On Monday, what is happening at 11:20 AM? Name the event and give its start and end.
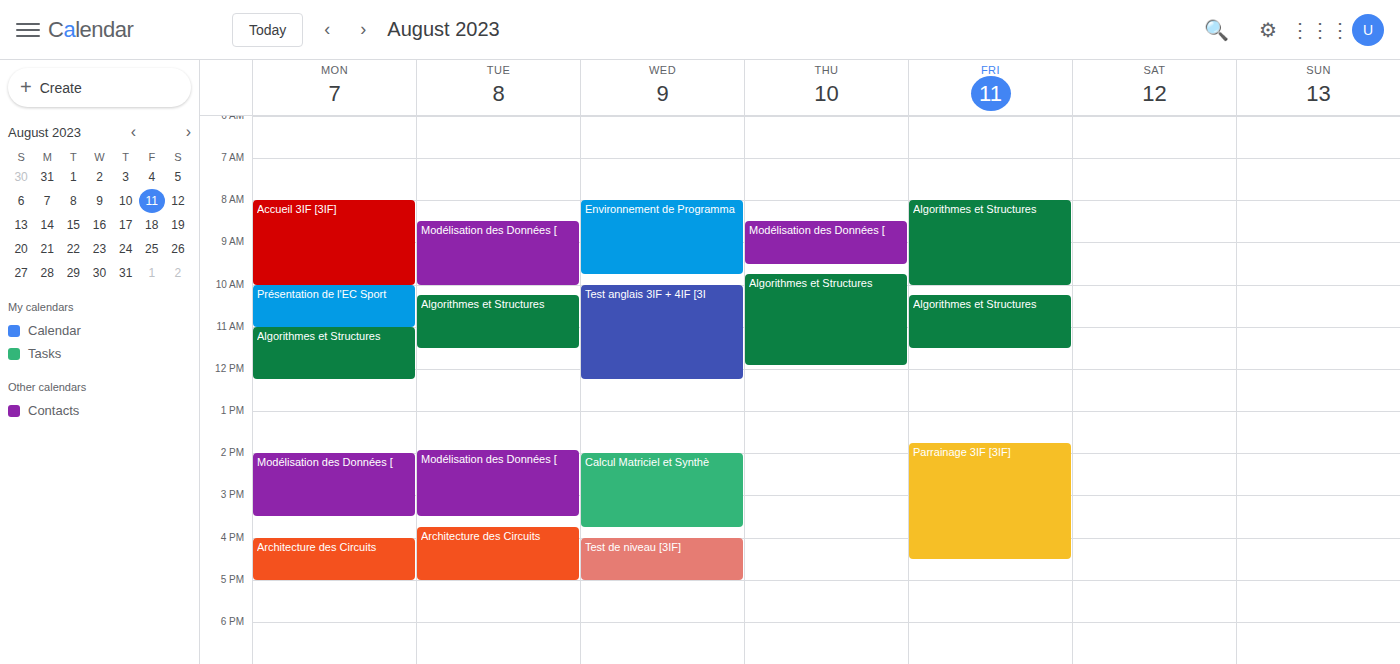
"Algorithmes et Structures", 11:00 AM to 12:15 PM